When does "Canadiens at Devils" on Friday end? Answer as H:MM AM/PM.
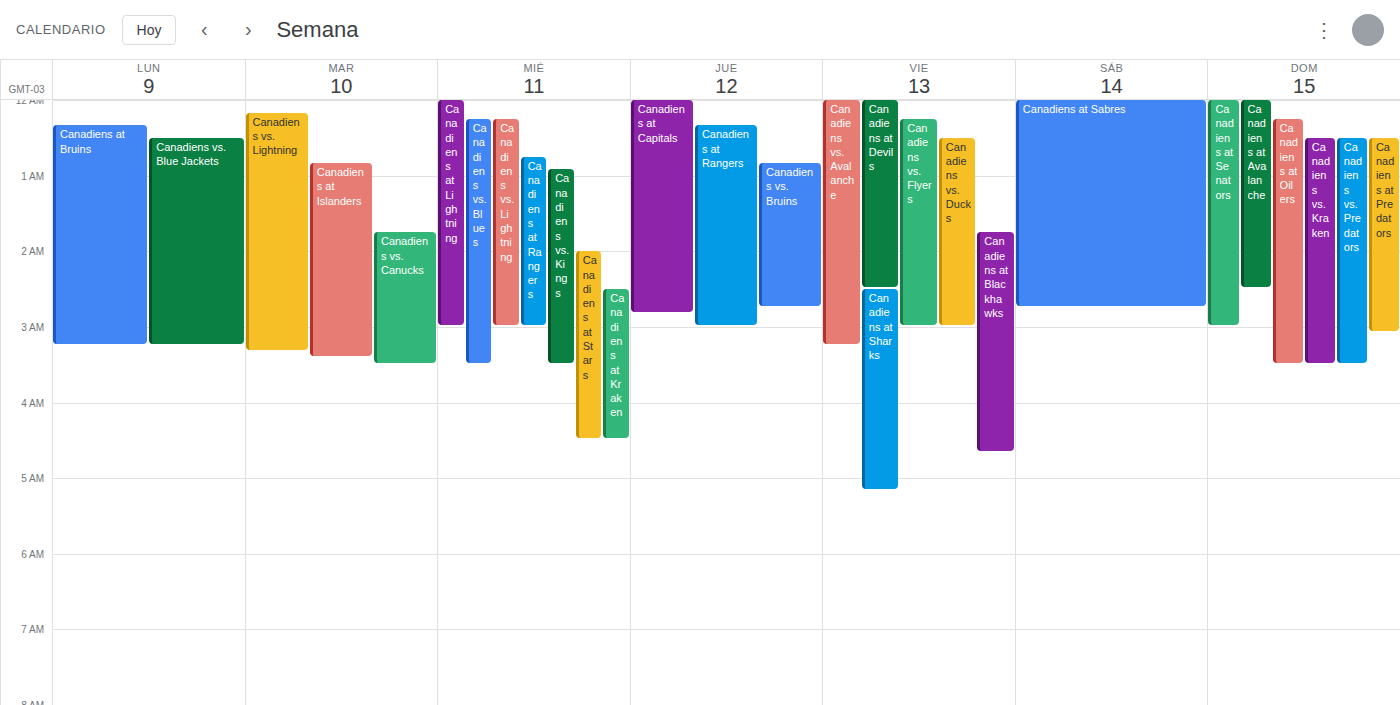
2:30 AM